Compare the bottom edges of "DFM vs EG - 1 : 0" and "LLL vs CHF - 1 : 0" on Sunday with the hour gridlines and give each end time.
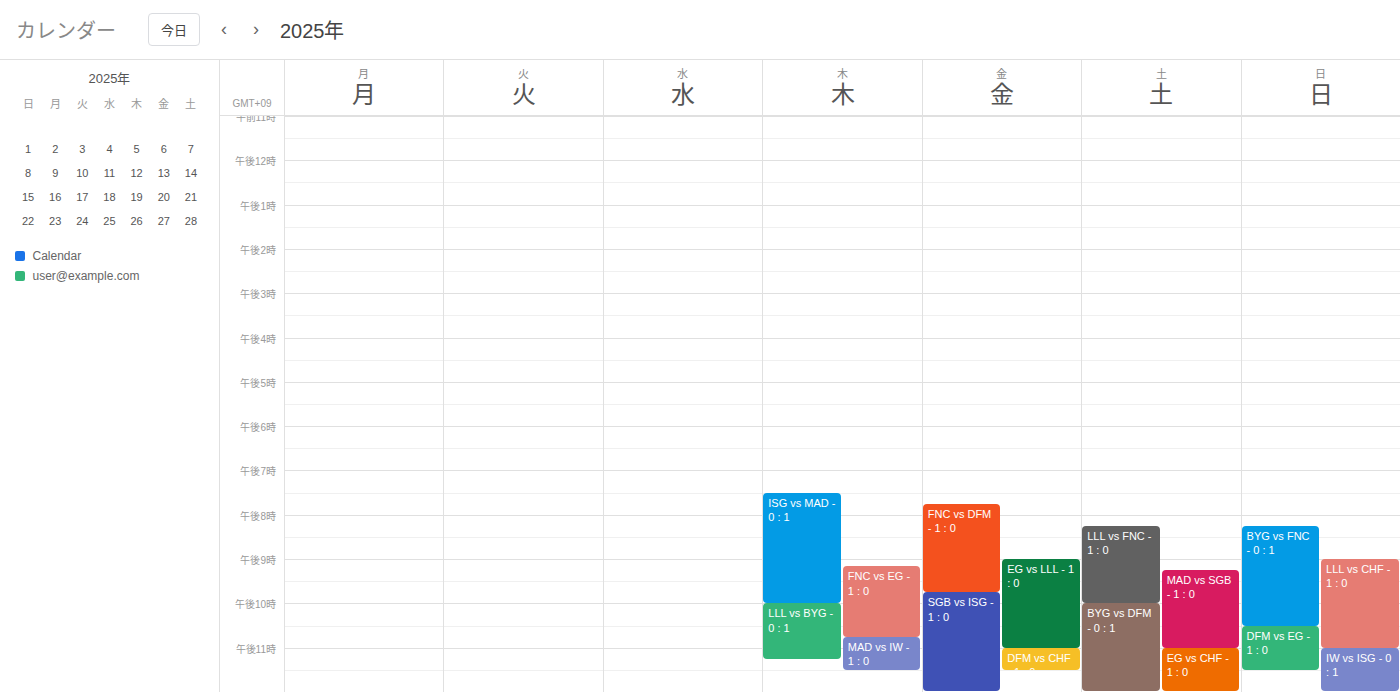
"DFM vs EG - 1 : 0": 11:30 PM, halfway between the 11 PM and 12 AM lines. "LLL vs CHF - 1 : 0": 11:00 PM, exactly on the 11 PM line.